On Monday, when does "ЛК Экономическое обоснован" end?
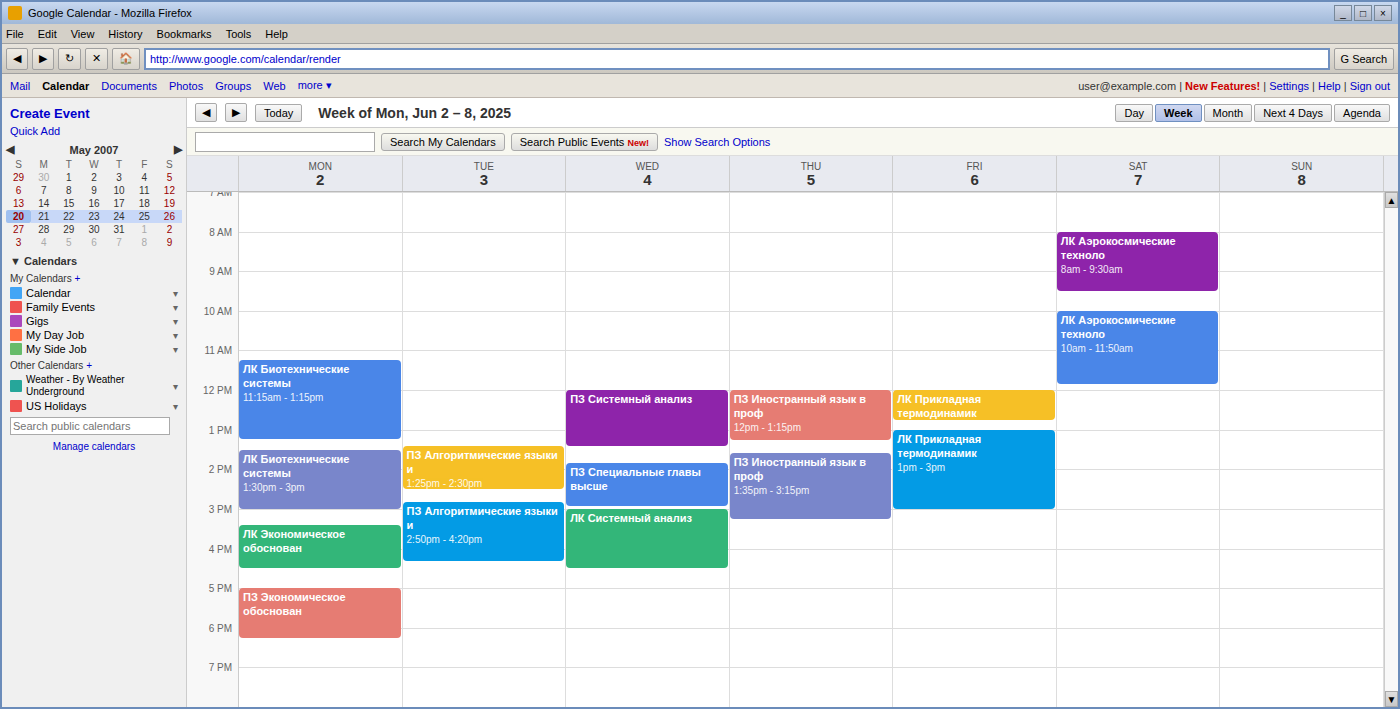
4:30 PM